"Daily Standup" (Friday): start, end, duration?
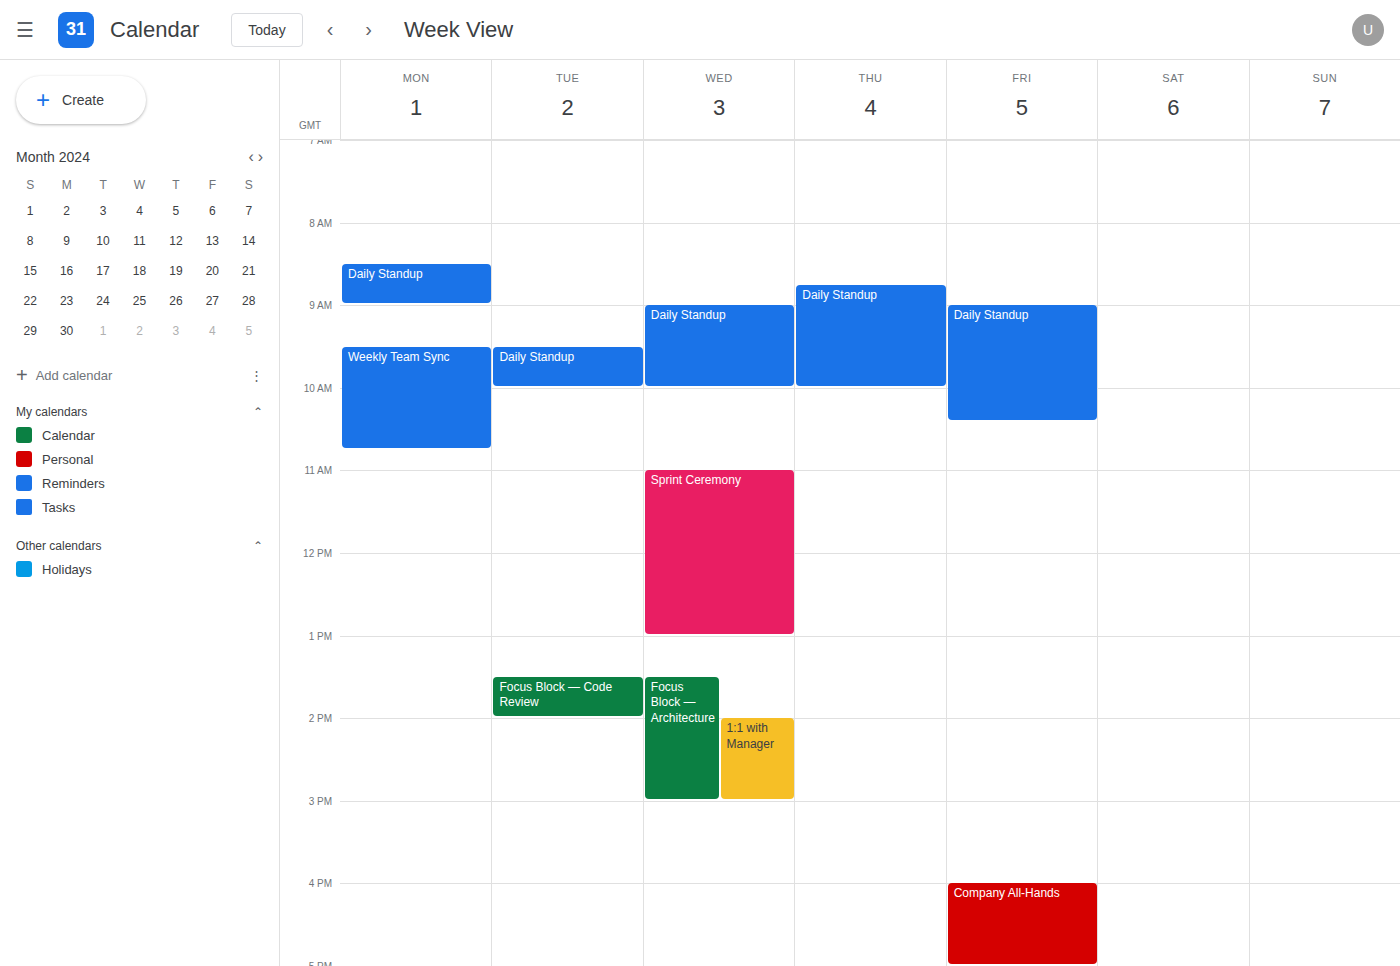
9:00 AM to 10:25 AM, 1 hour 25 minutes